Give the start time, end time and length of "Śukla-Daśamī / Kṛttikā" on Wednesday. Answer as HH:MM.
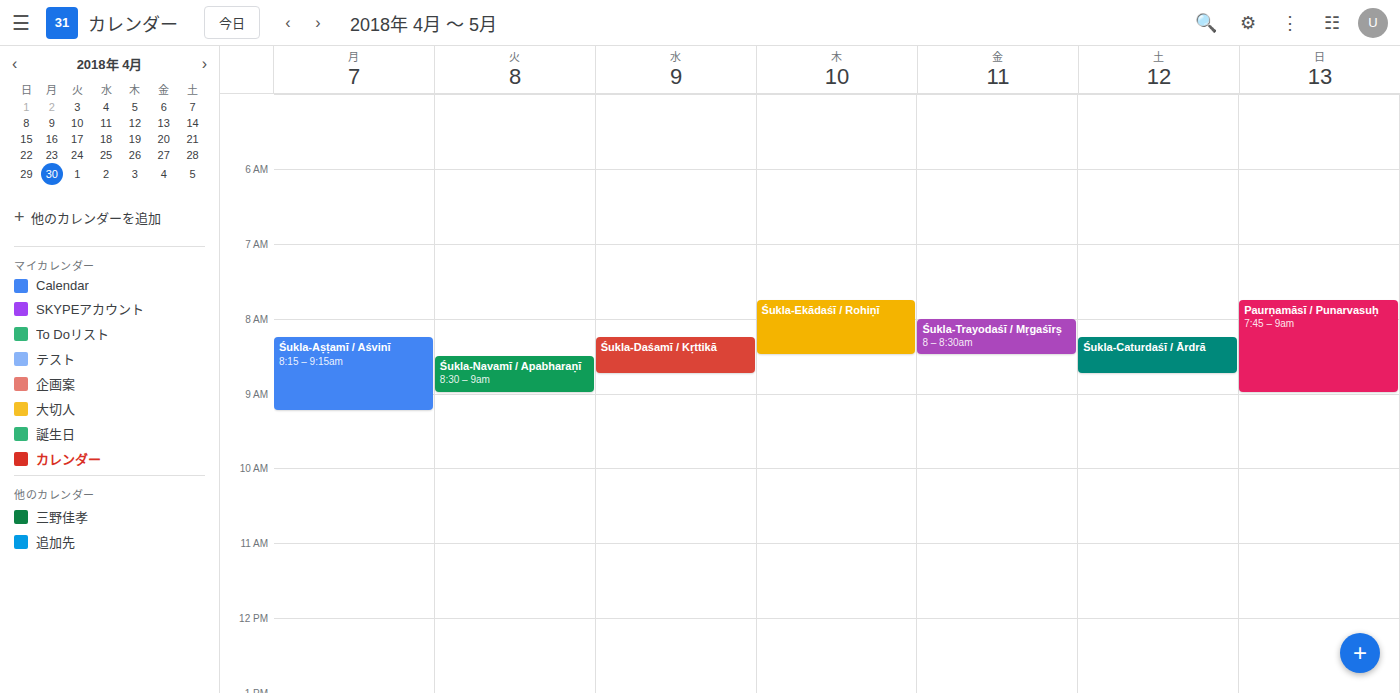
08:15 to 08:45, 30 minutes